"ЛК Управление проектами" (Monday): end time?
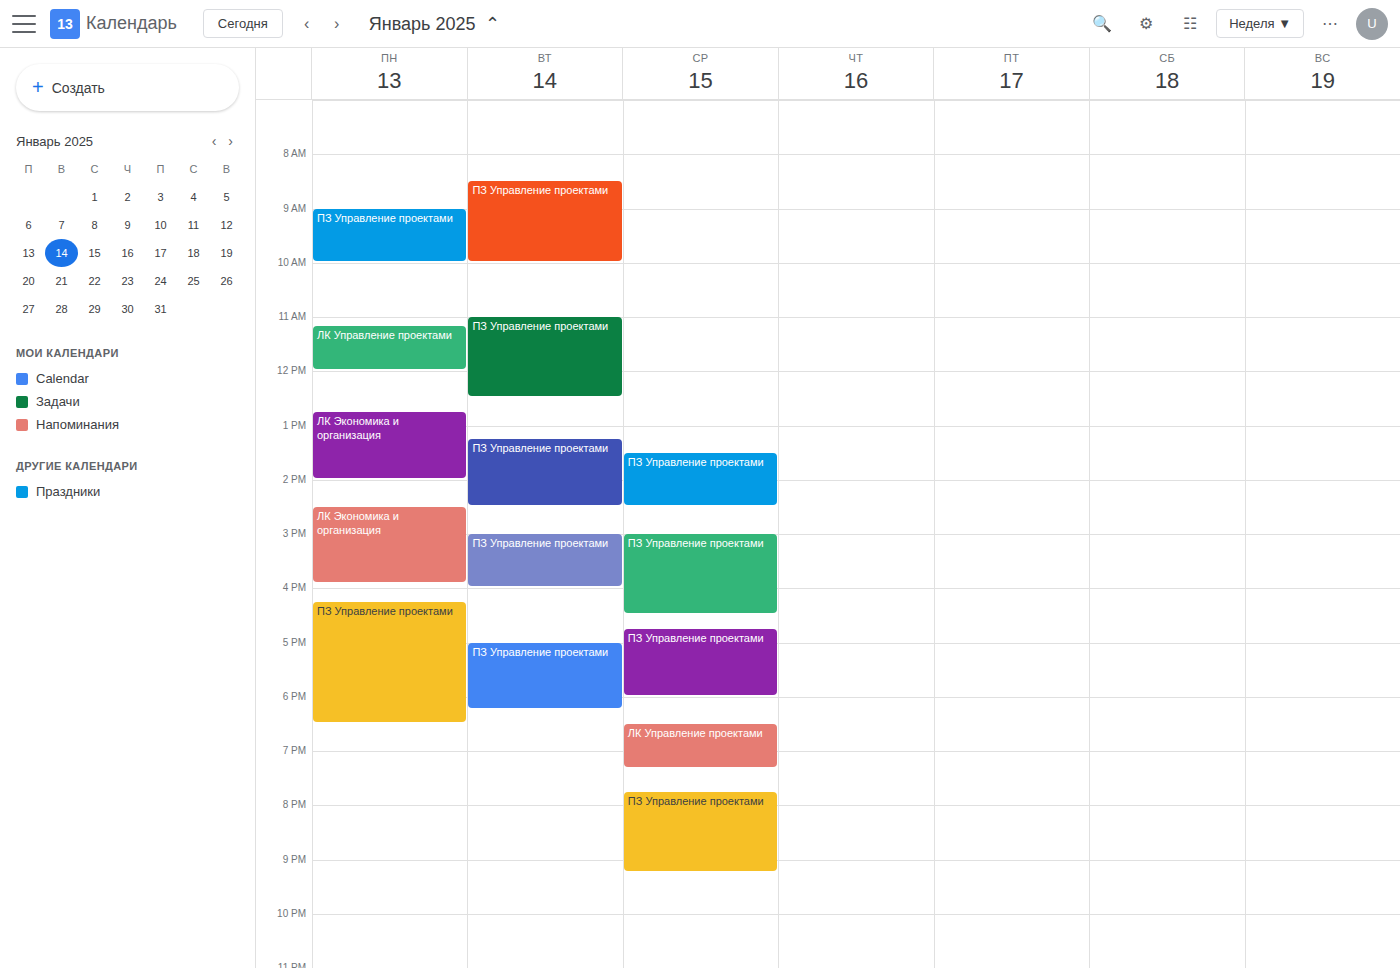
12:00 PM